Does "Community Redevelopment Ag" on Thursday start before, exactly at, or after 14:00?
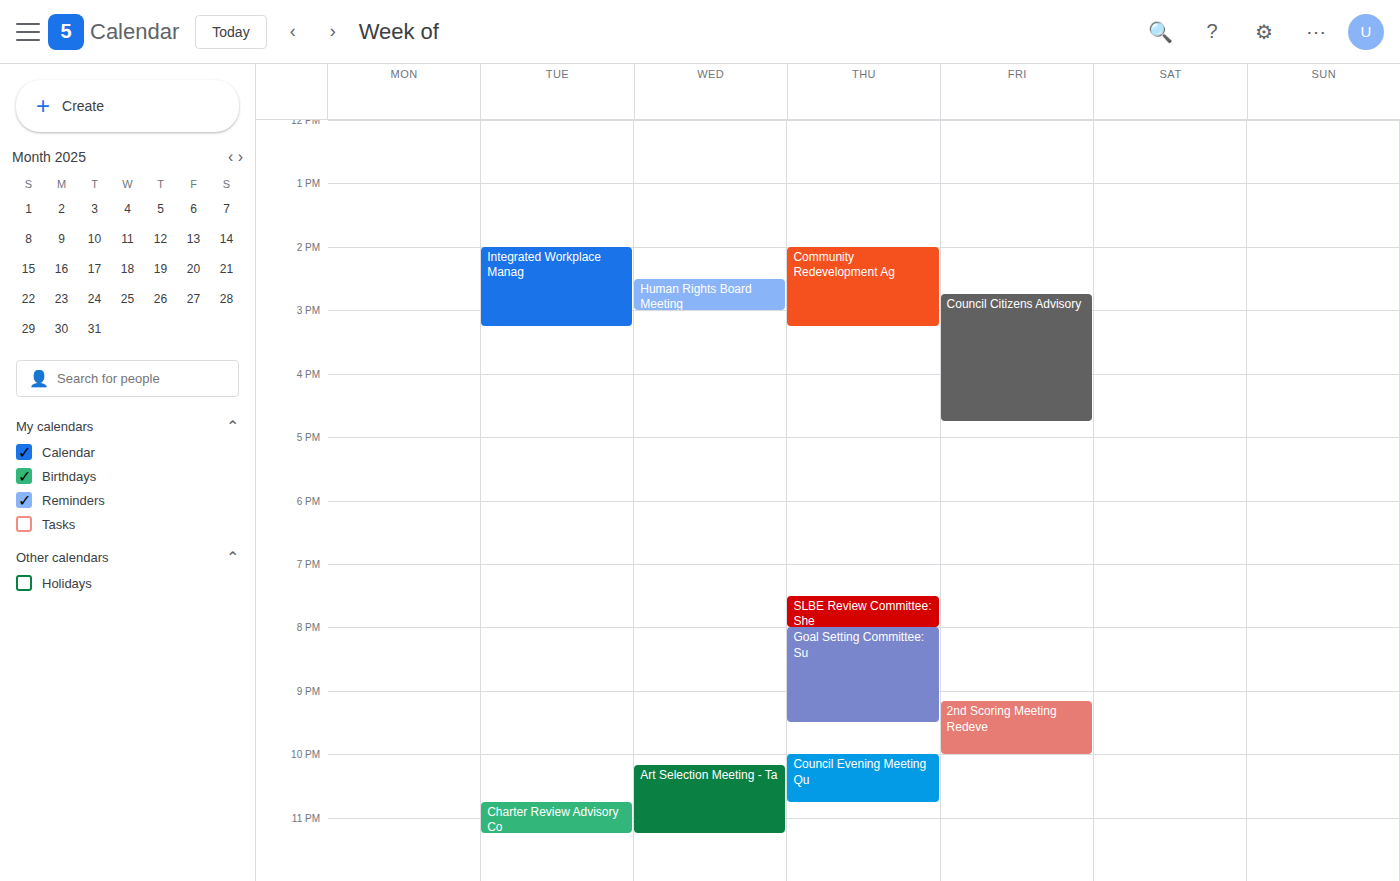
14:00 -- exactly at 14:00, on the 14:00 line.